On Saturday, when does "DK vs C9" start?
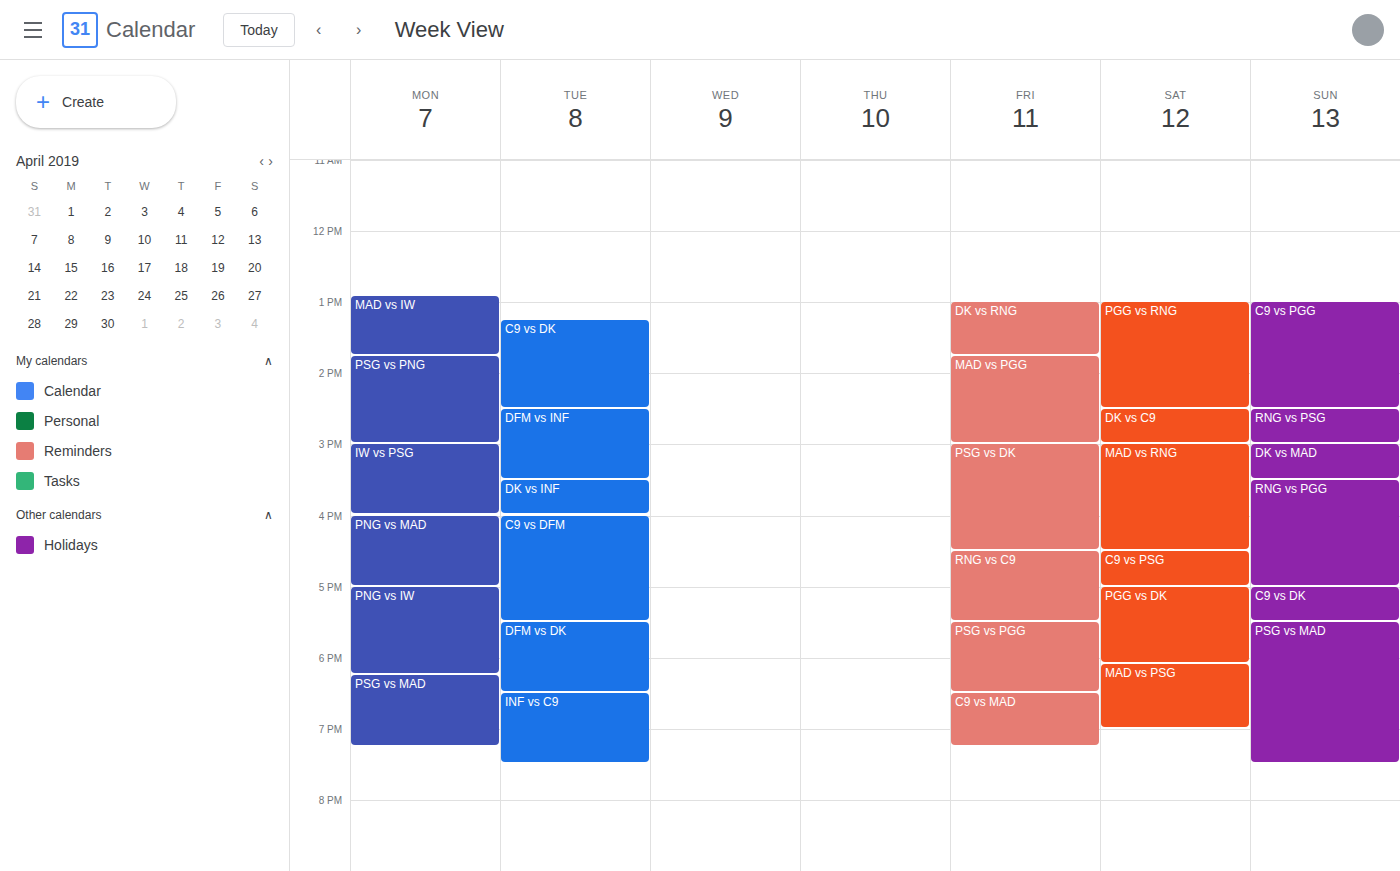
2:30 PM